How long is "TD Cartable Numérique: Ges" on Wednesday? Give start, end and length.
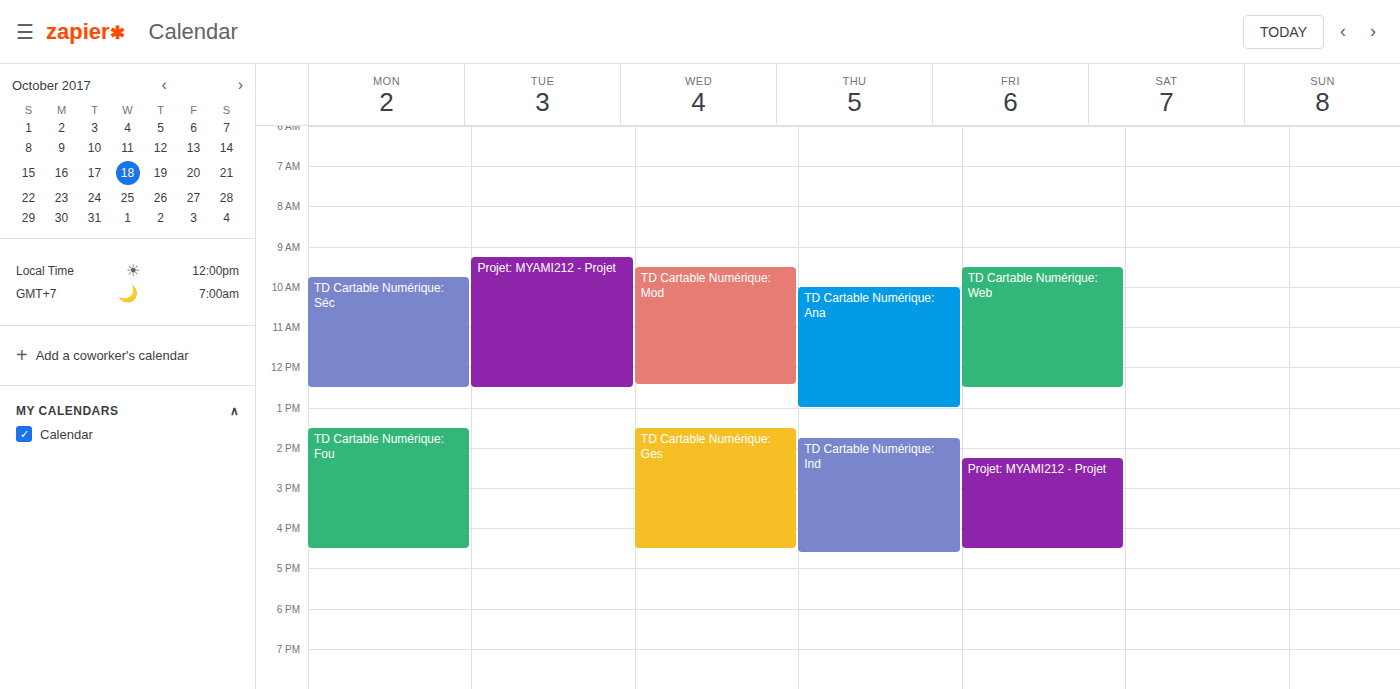
1:30 PM to 4:30 PM, 3 hours